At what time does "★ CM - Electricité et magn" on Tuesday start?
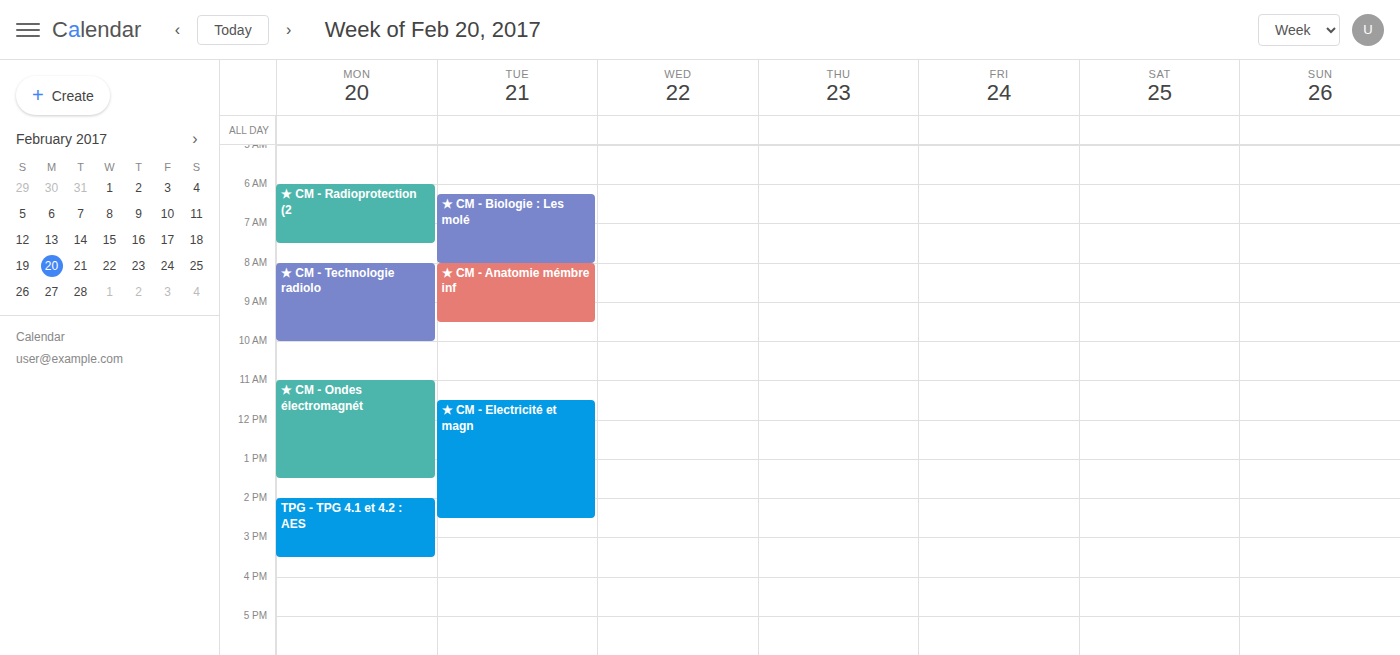
11:30 AM